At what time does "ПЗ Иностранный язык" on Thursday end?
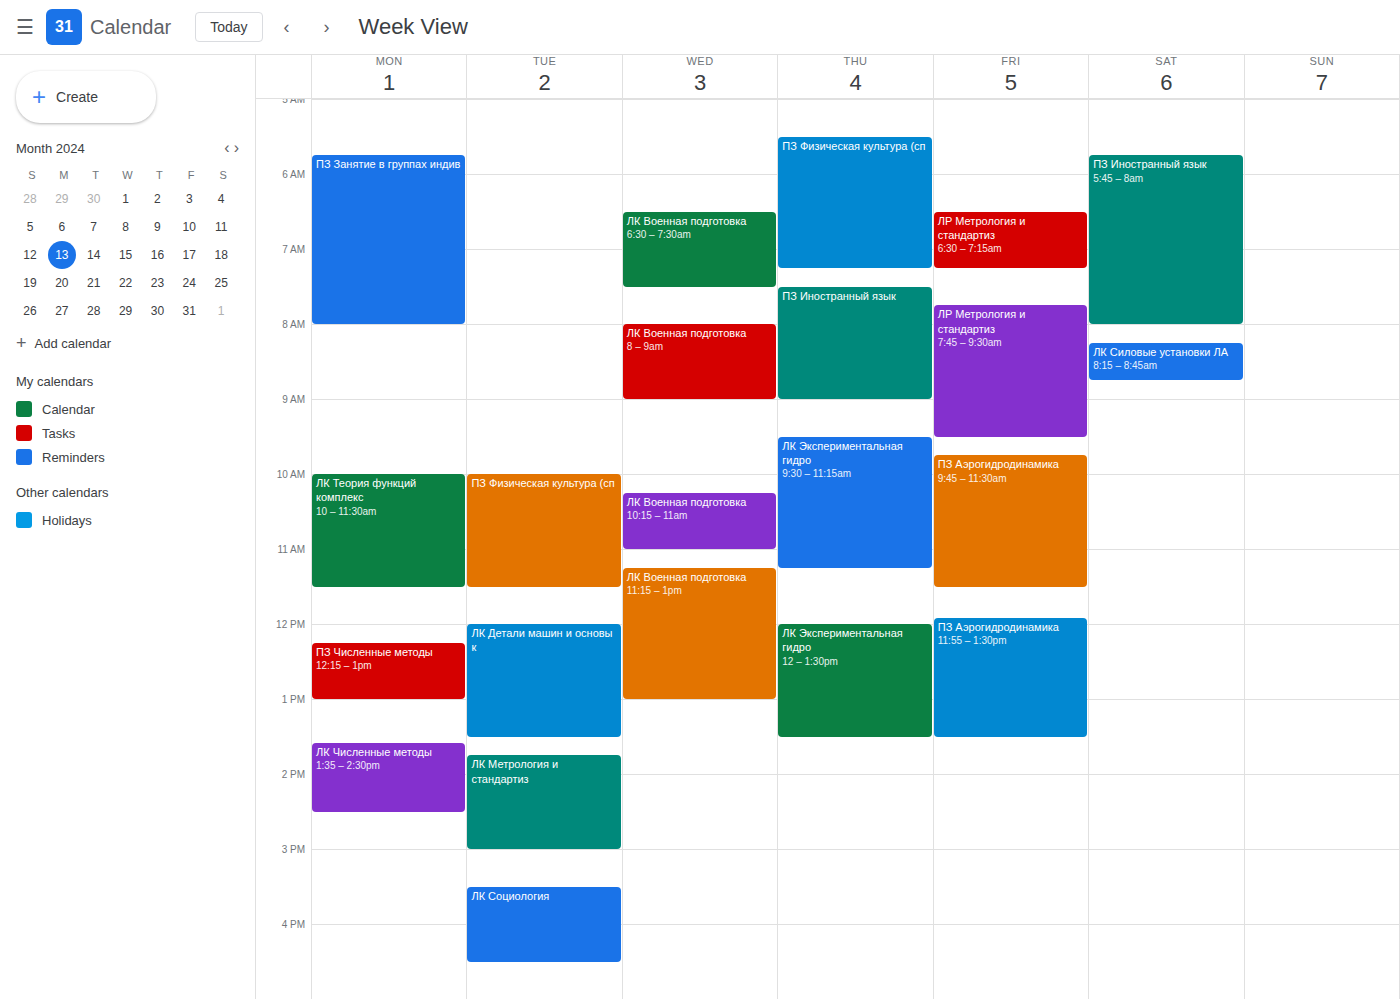
9:00 AM